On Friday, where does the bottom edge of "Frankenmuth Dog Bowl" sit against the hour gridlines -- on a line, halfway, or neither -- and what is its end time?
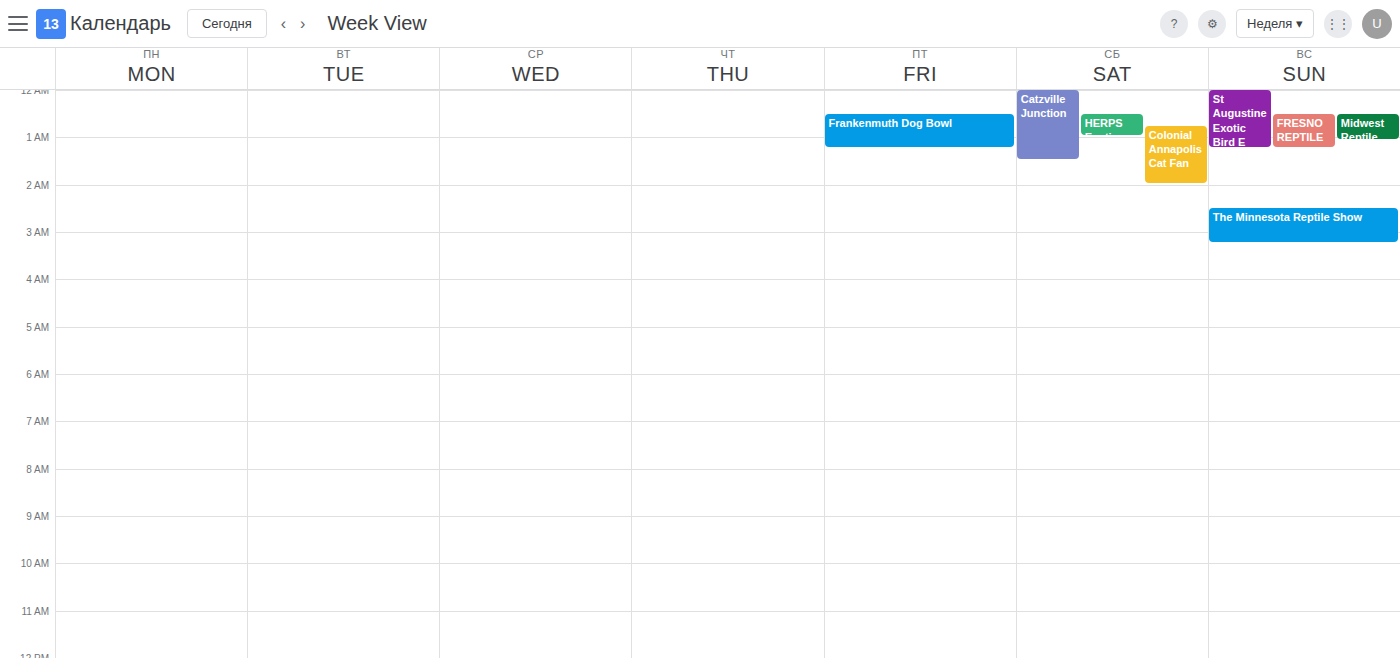
1:15 AM -- neither: a quarter of the way from the 1 AM line to the 2 AM line.